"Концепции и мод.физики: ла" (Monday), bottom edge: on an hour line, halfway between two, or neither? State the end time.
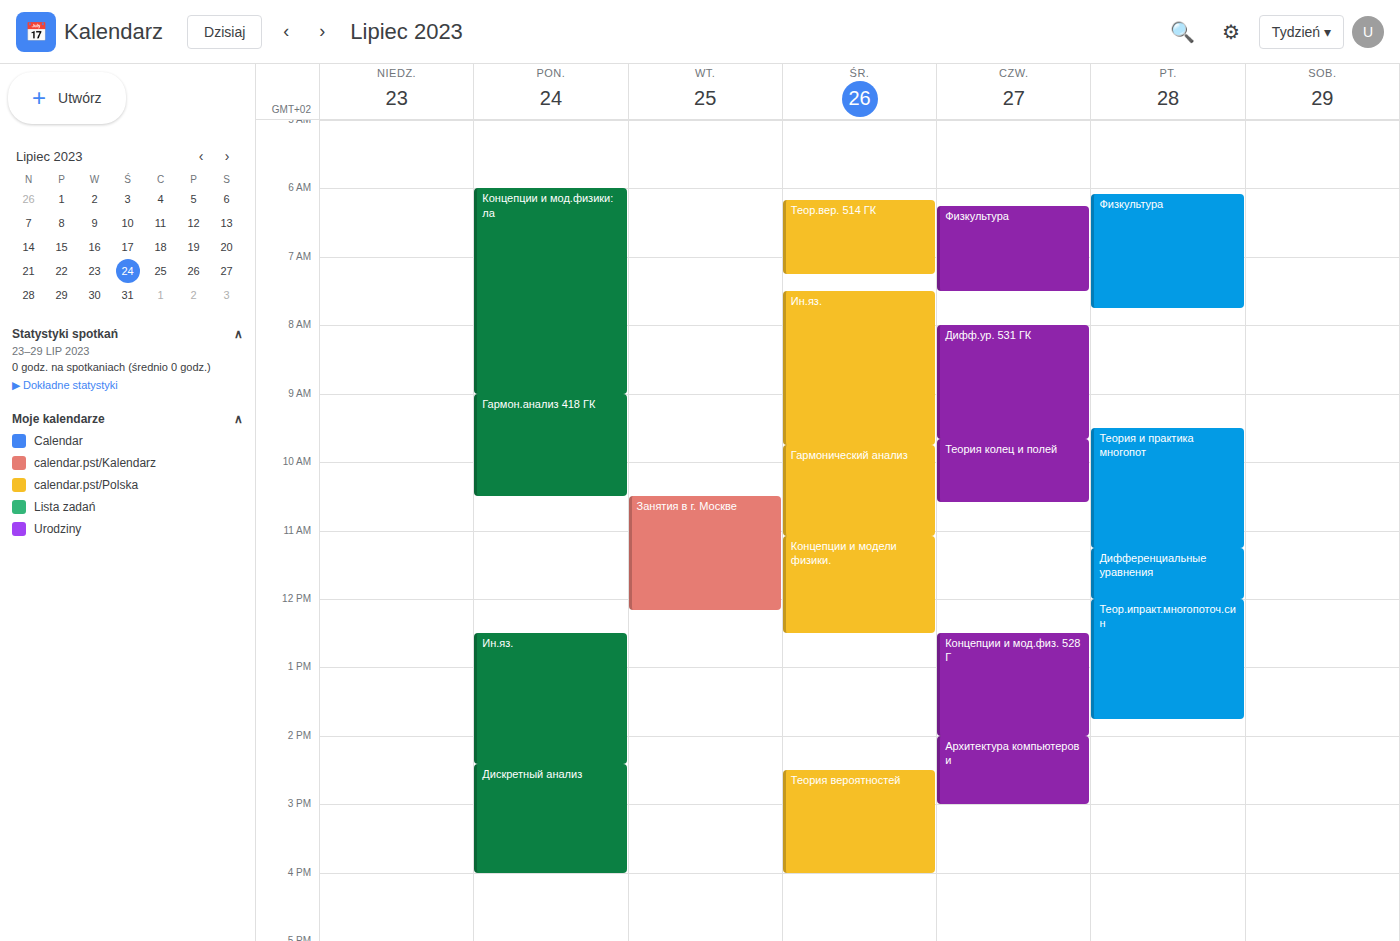
9:00 AM -- exactly on the 9 AM line.